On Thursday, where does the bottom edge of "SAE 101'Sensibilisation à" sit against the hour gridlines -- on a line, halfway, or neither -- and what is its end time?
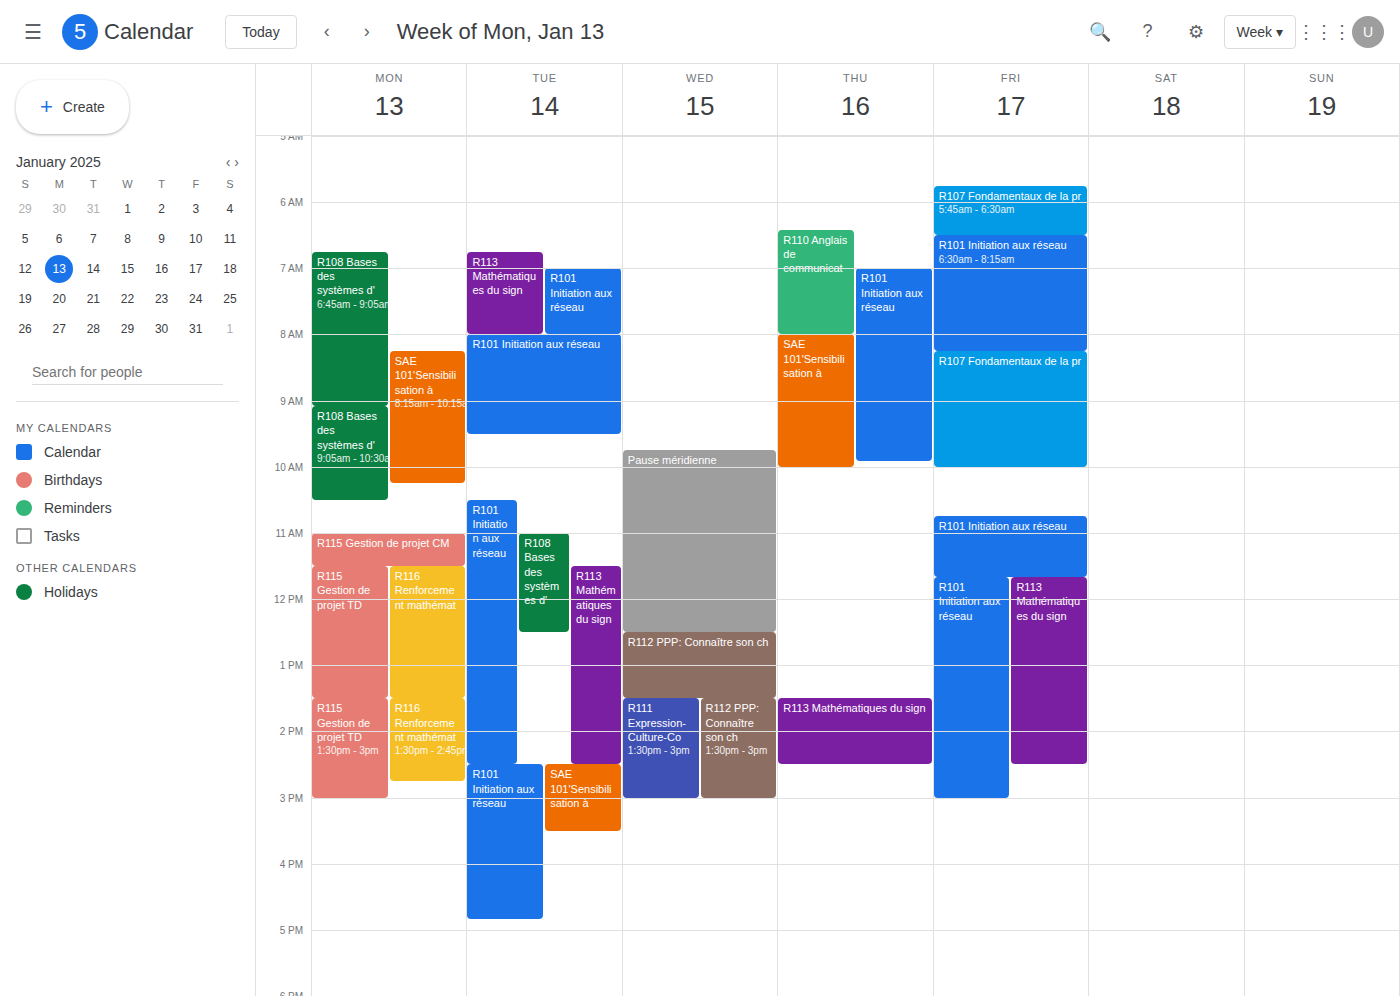
10:00 -- exactly on the 10:00 line.